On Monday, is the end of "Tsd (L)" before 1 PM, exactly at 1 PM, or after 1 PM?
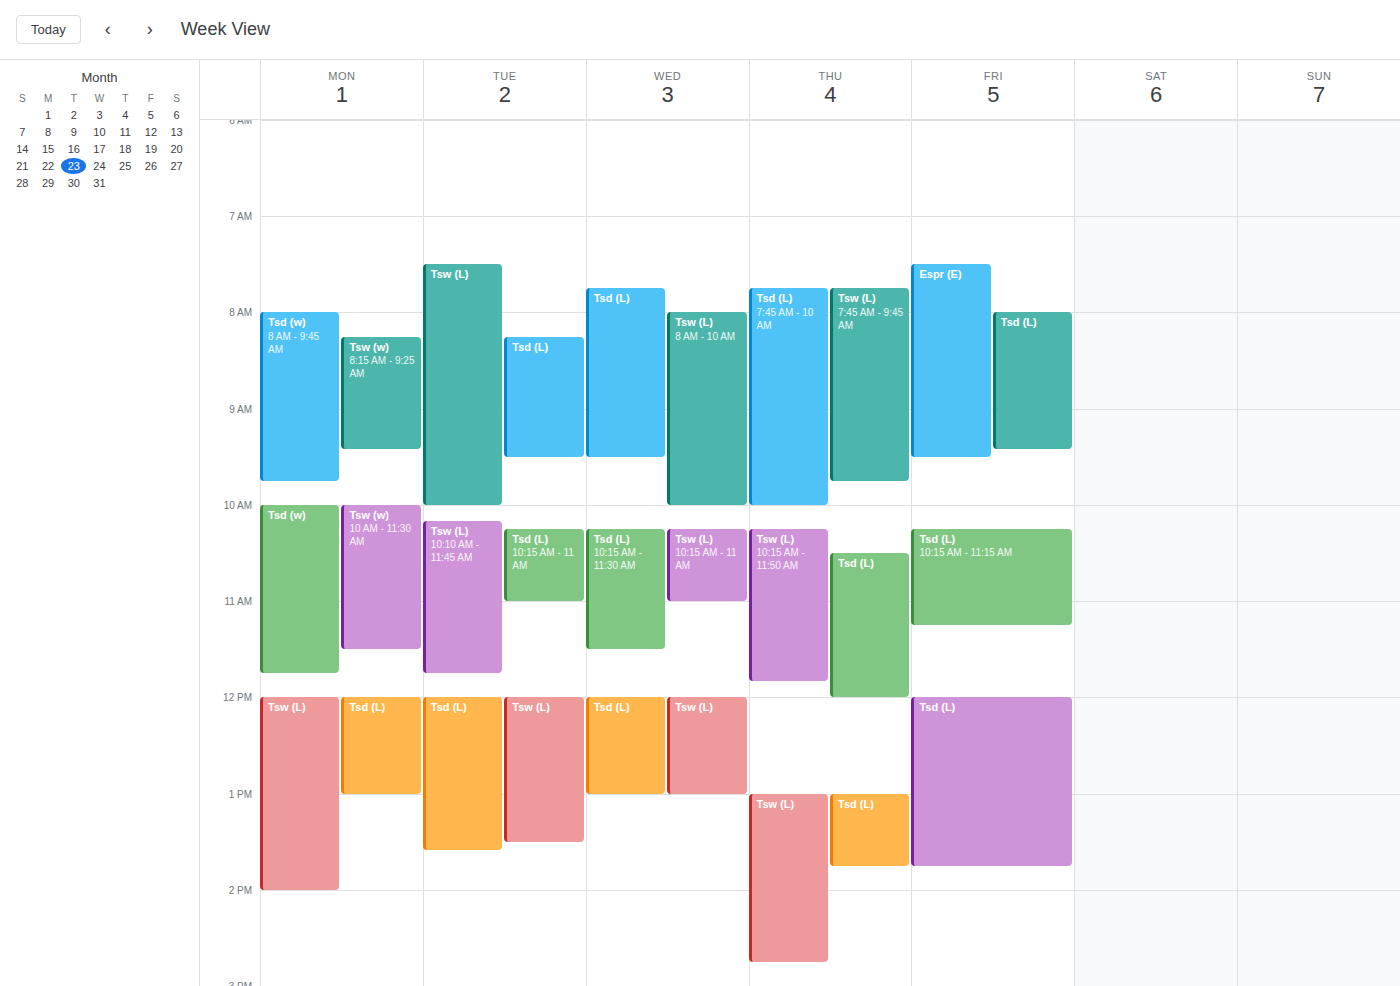
1:00 PM -- exactly at 1 PM, on the 1 PM line.